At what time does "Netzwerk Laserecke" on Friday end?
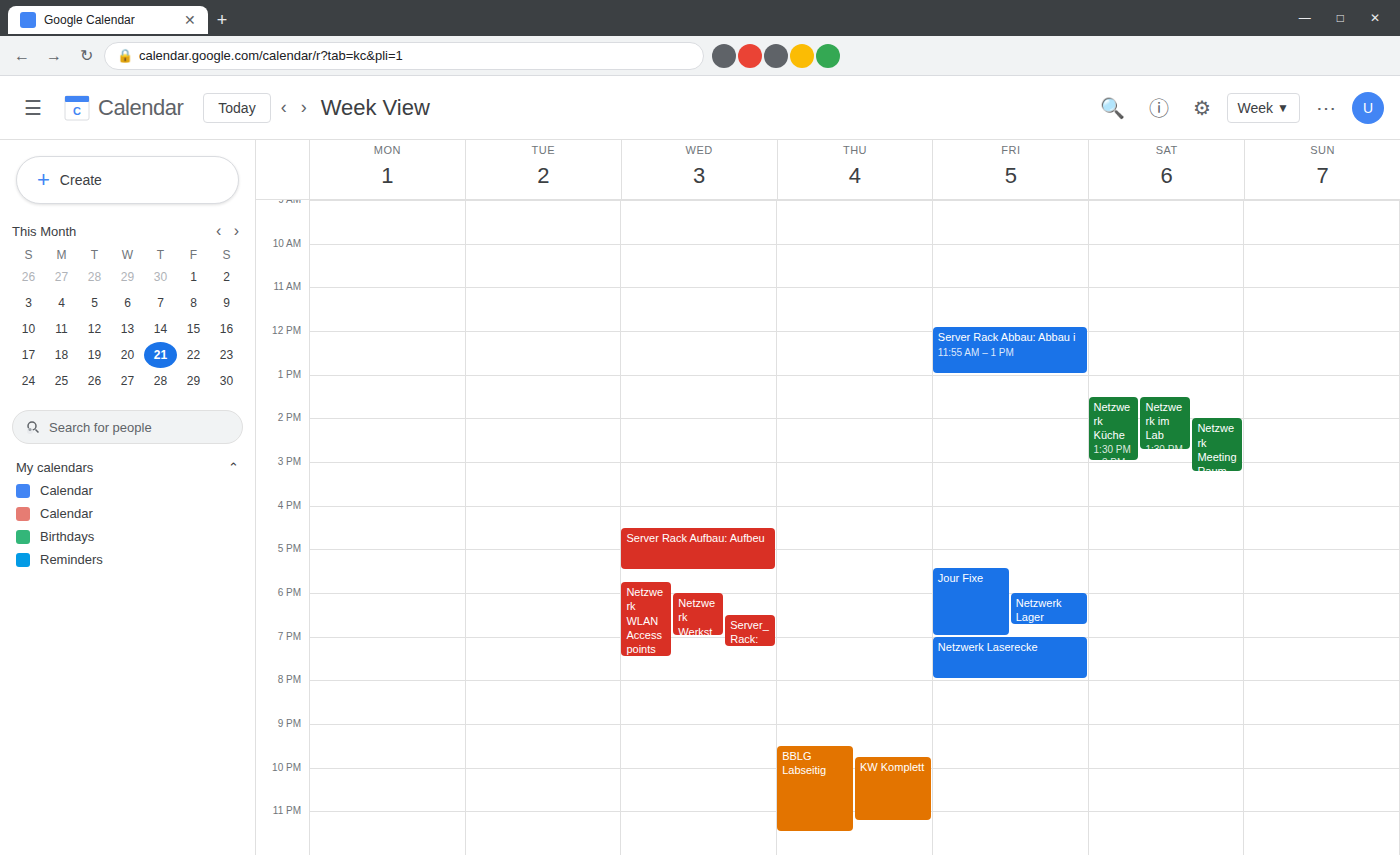
8:00 PM